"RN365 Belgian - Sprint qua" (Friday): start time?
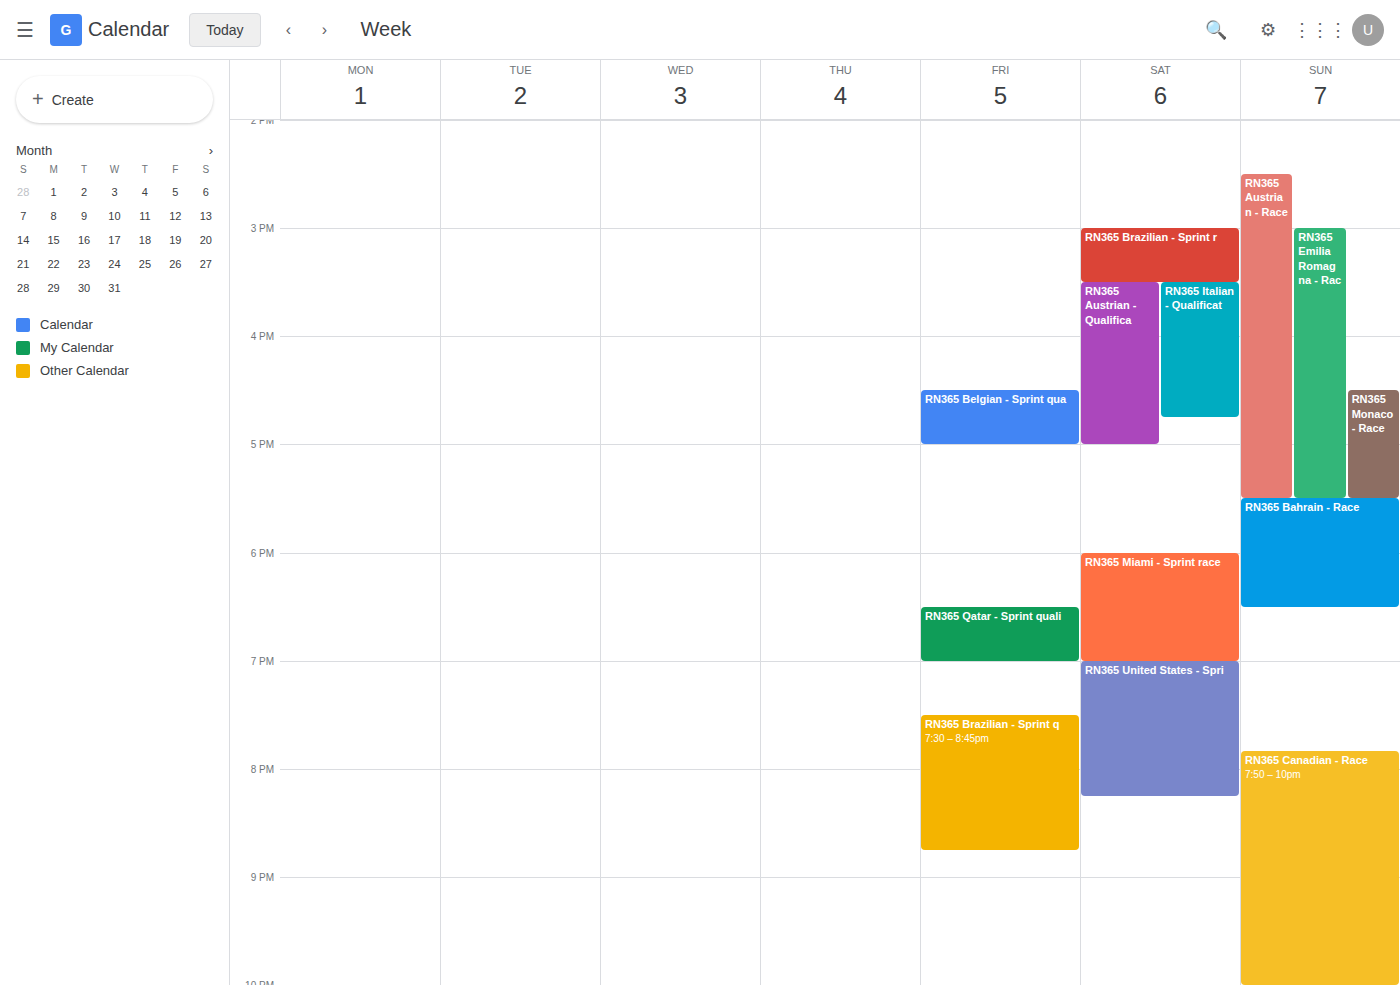
4:30 PM